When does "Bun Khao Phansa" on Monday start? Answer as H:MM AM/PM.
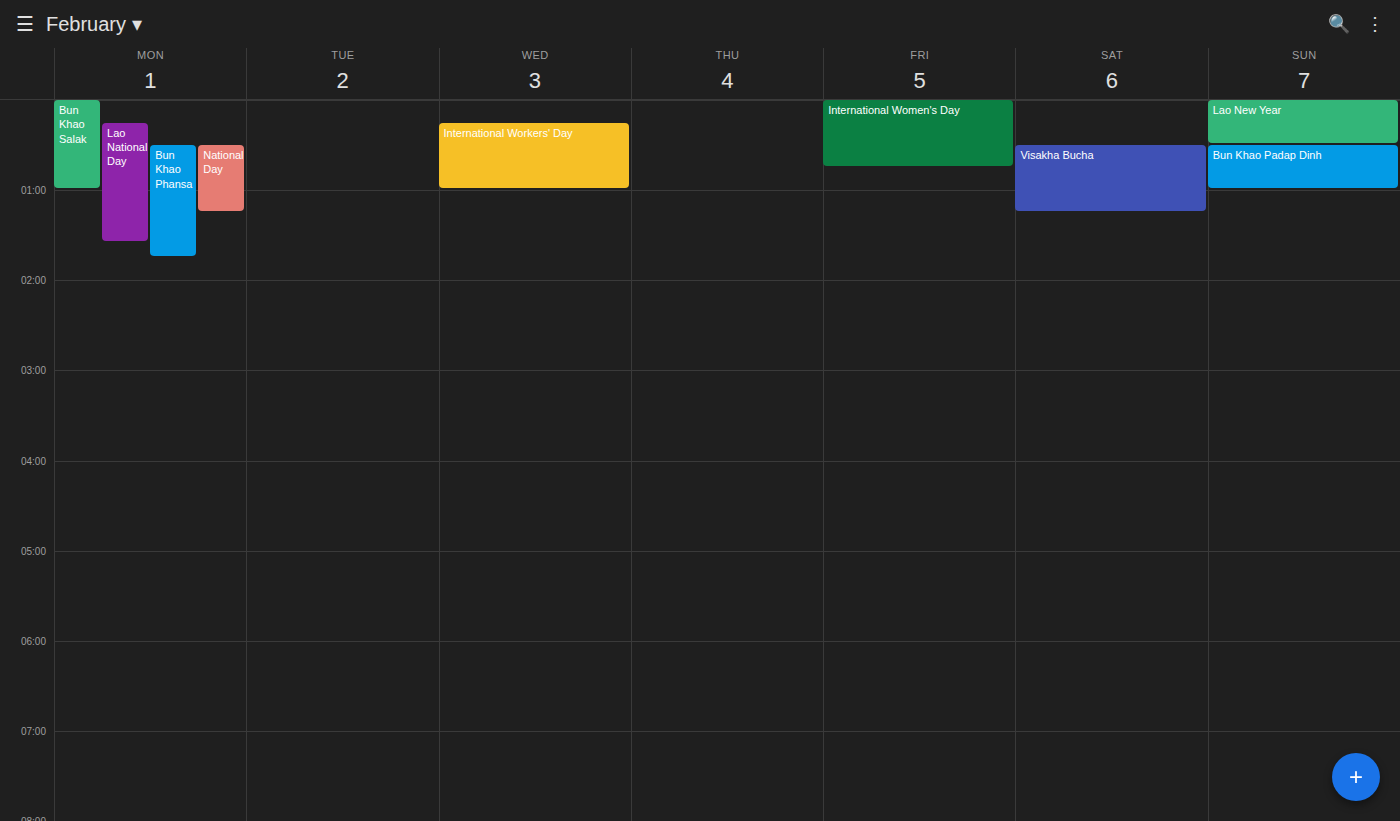
12:30 AM